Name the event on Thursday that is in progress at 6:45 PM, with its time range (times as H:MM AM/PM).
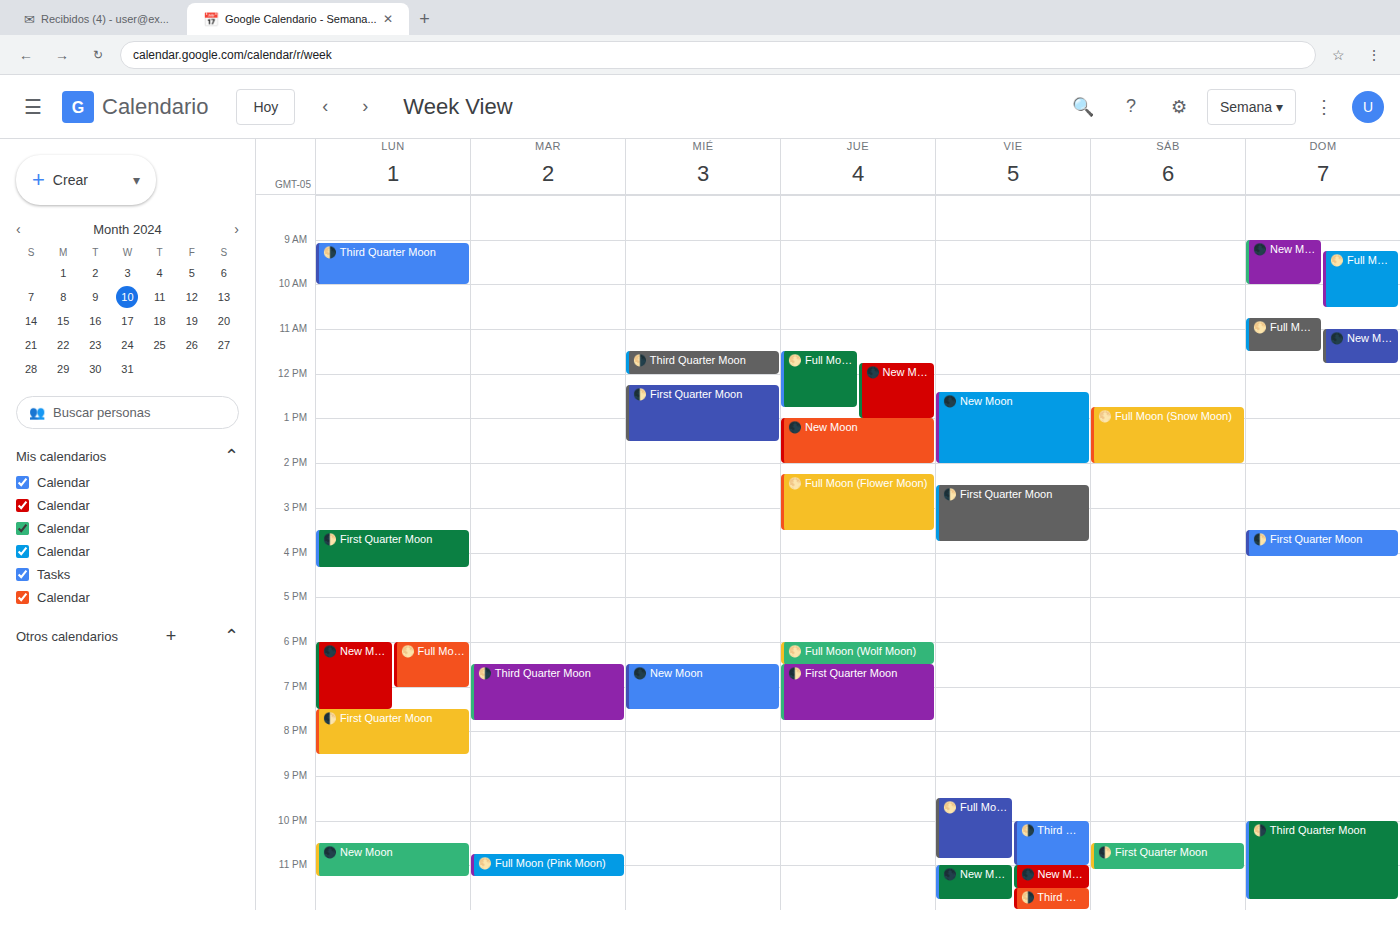
"🌓 First Quarter Moon", 6:30 PM to 7:45 PM